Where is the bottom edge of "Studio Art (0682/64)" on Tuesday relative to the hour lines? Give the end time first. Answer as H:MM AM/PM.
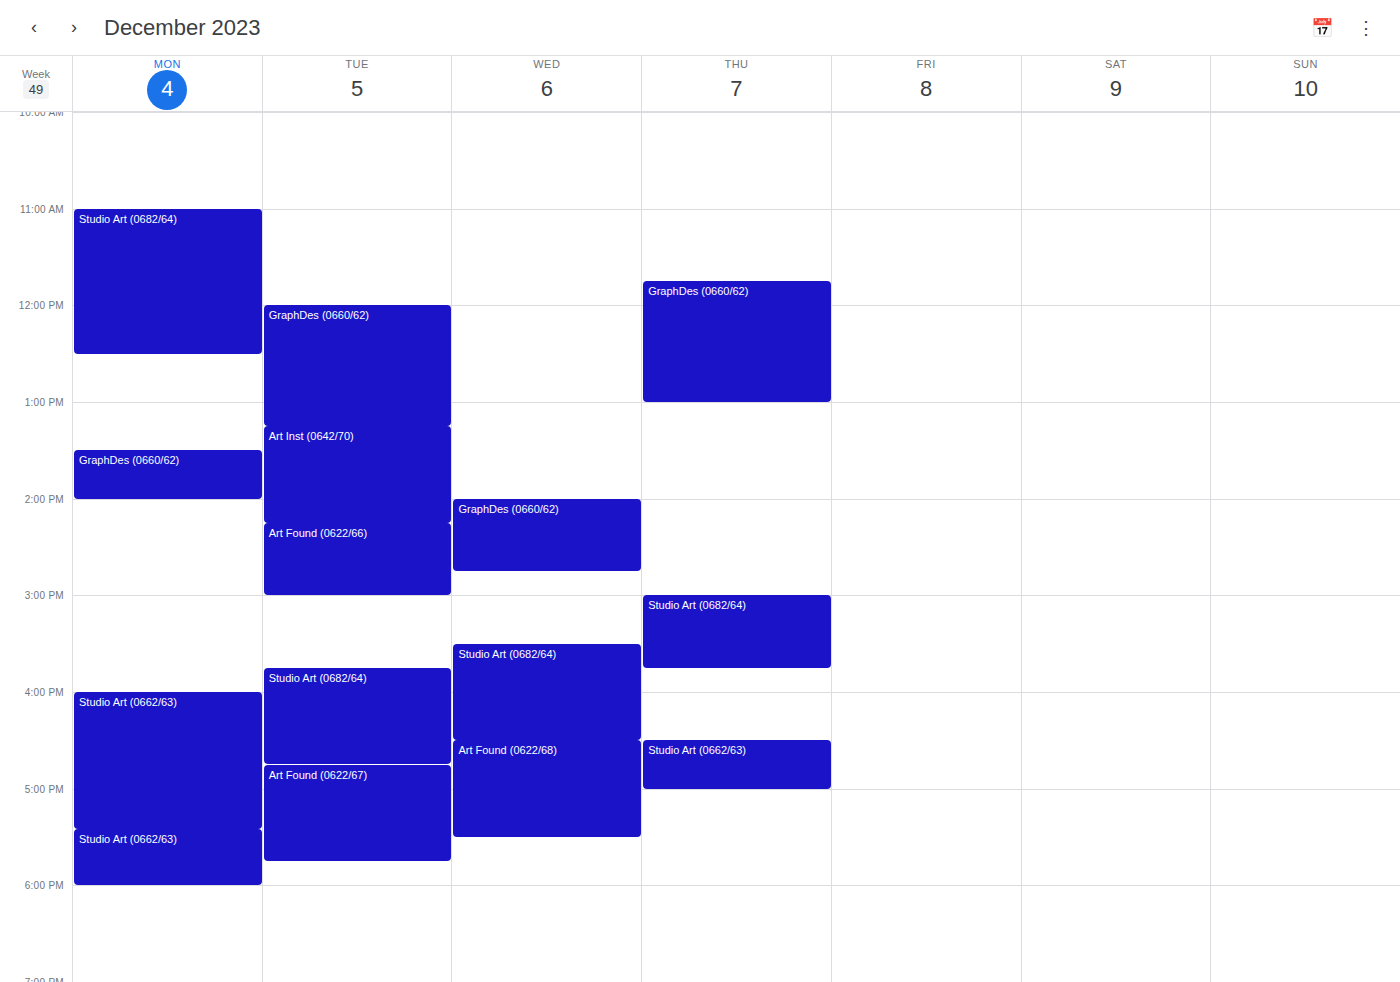
4:45 PM -- neither: three quarters of the way from the 4 PM line to the 5 PM line.